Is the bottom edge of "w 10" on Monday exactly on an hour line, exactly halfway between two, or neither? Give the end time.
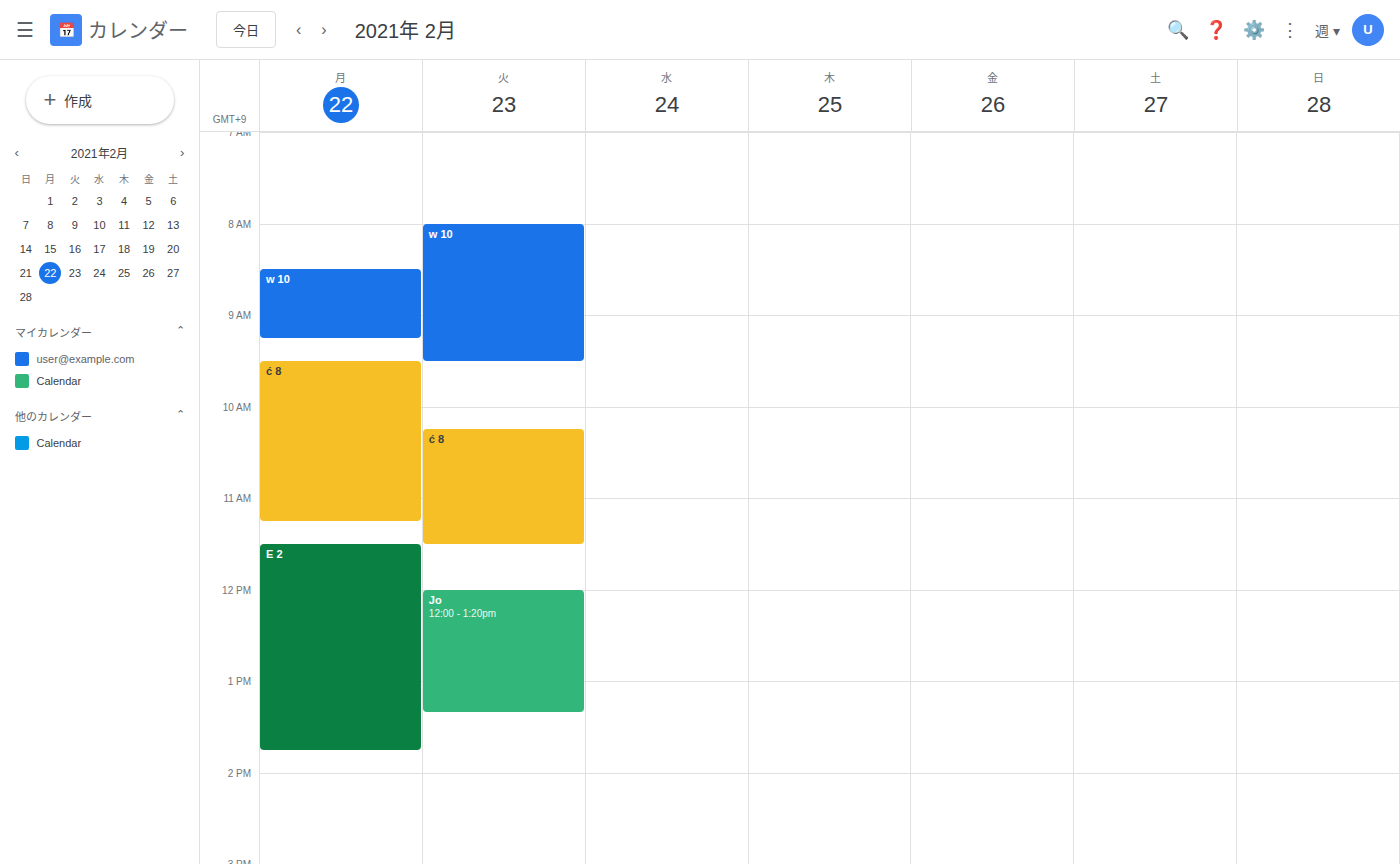
9:15 AM -- neither: a quarter of the way from the 9 AM line to the 10 AM line.